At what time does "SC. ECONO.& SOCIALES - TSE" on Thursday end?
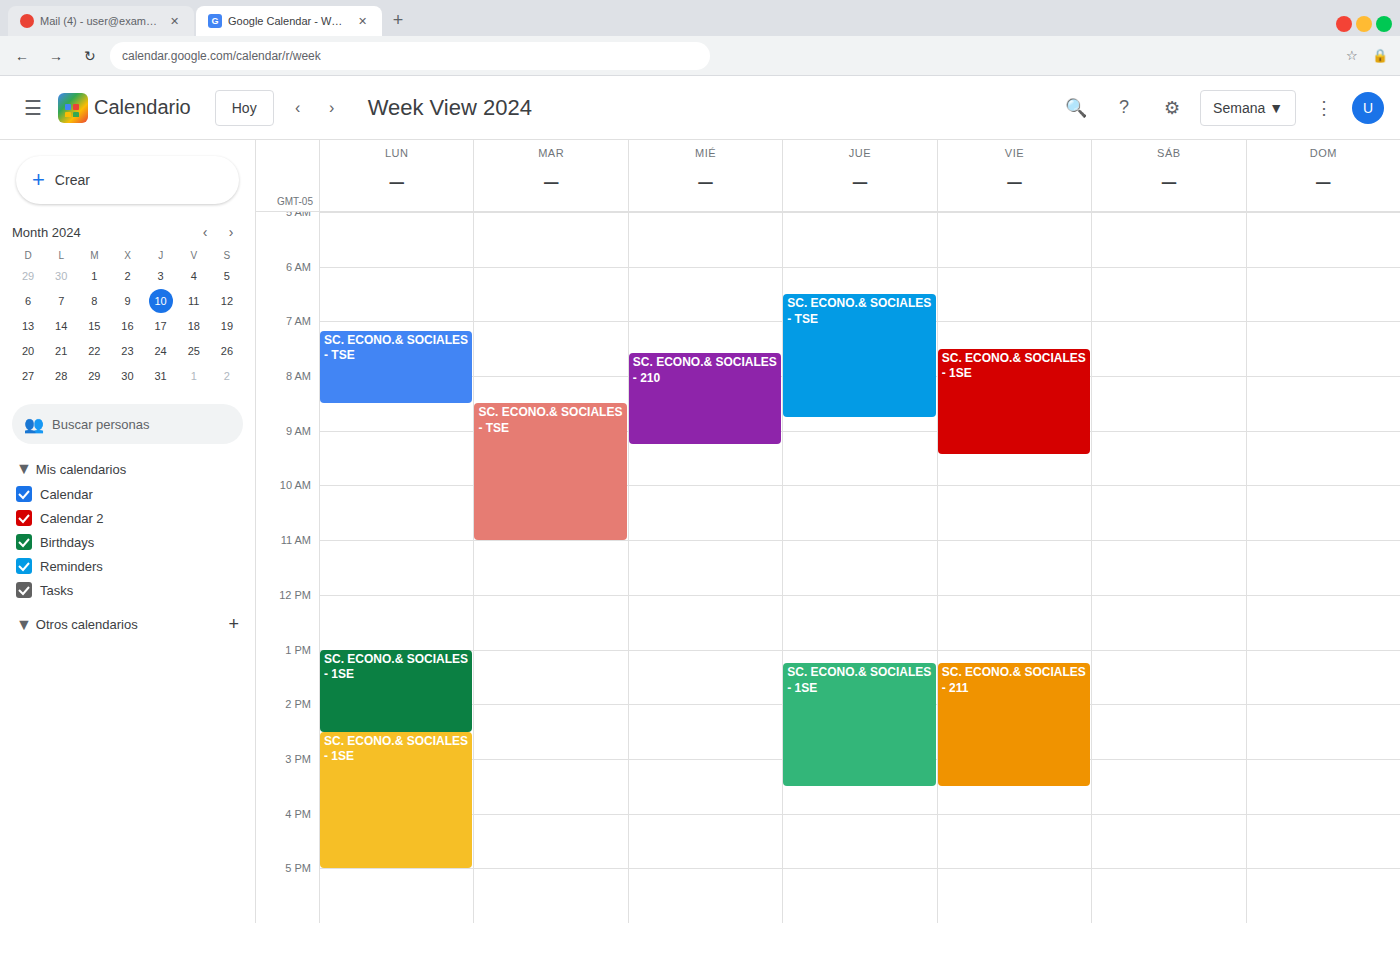
8:45 AM